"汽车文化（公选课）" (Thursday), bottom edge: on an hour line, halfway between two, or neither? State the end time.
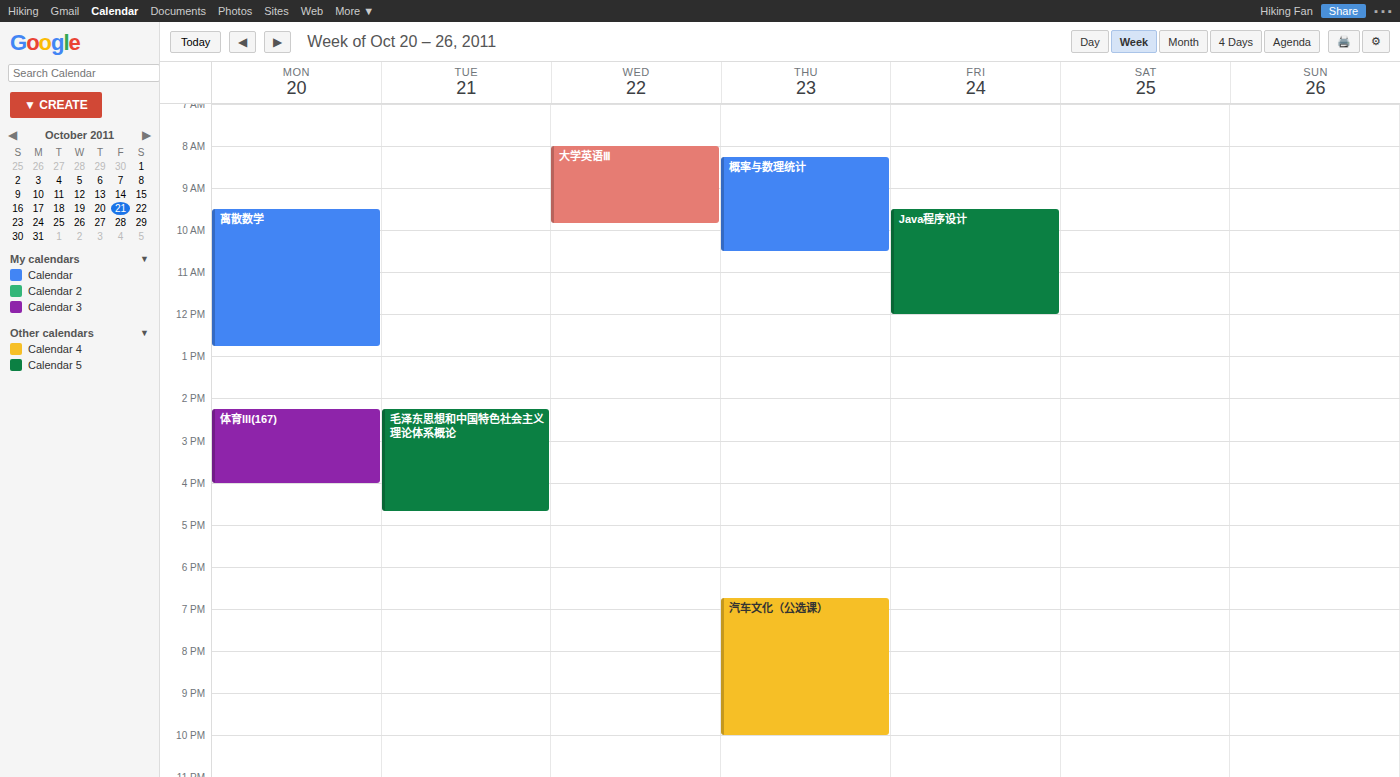
10:00 PM -- exactly on the 10 PM line.